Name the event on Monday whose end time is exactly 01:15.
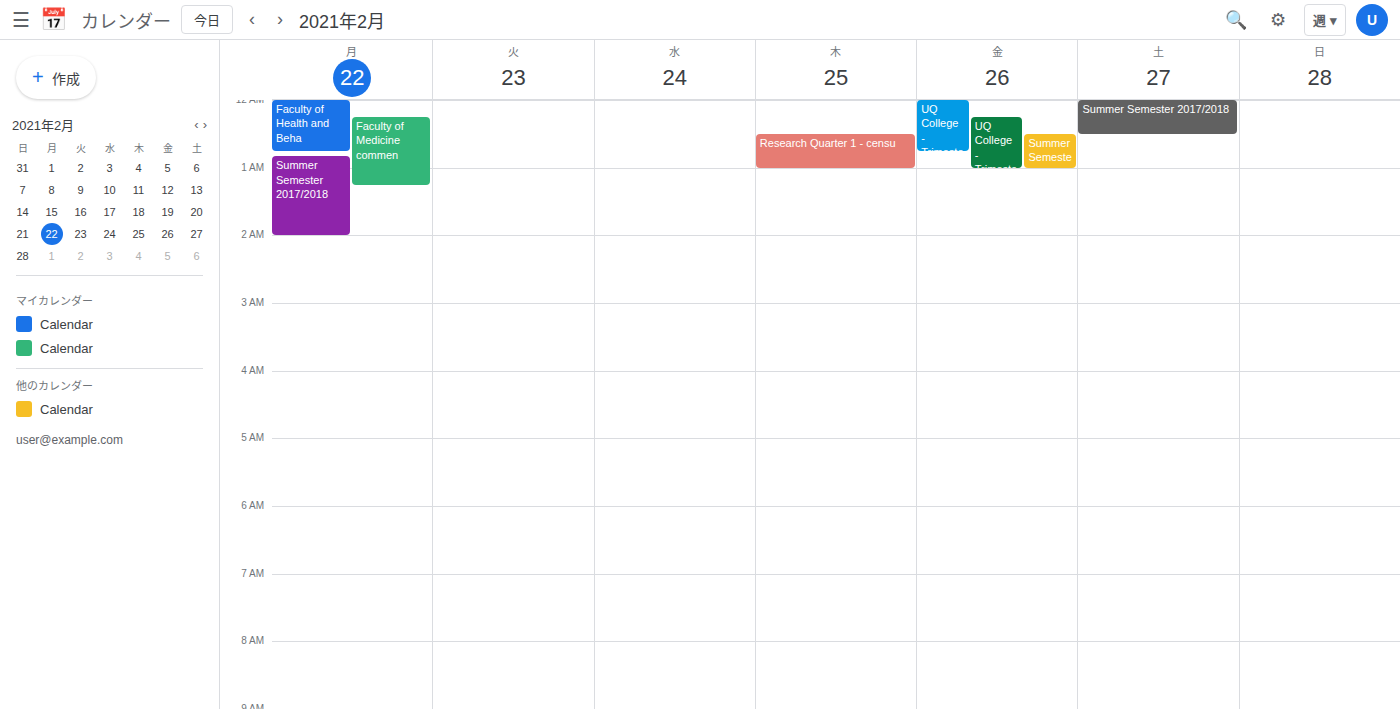
"Faculty of Medicine commen"